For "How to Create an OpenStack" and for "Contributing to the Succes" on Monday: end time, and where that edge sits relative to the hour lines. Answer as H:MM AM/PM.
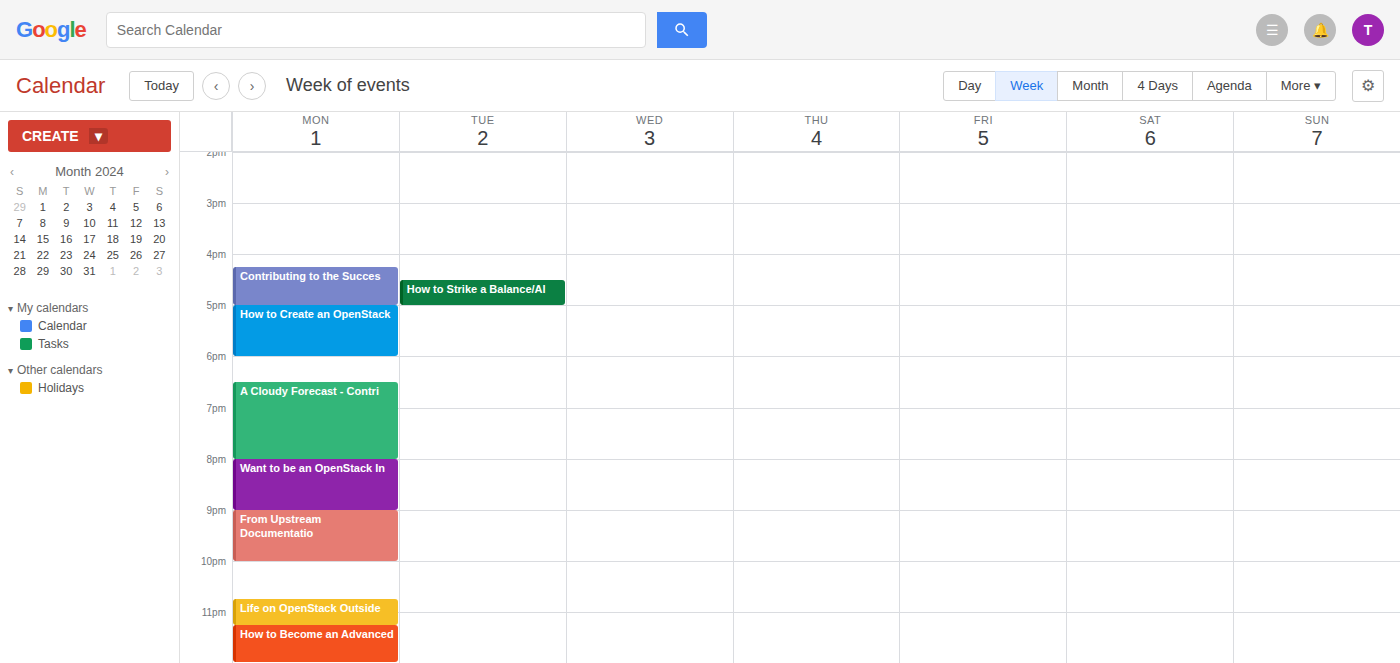
"How to Create an OpenStack": 6:00 PM, exactly on the 6 PM line. "Contributing to the Succes": 5:00 PM, exactly on the 5 PM line.